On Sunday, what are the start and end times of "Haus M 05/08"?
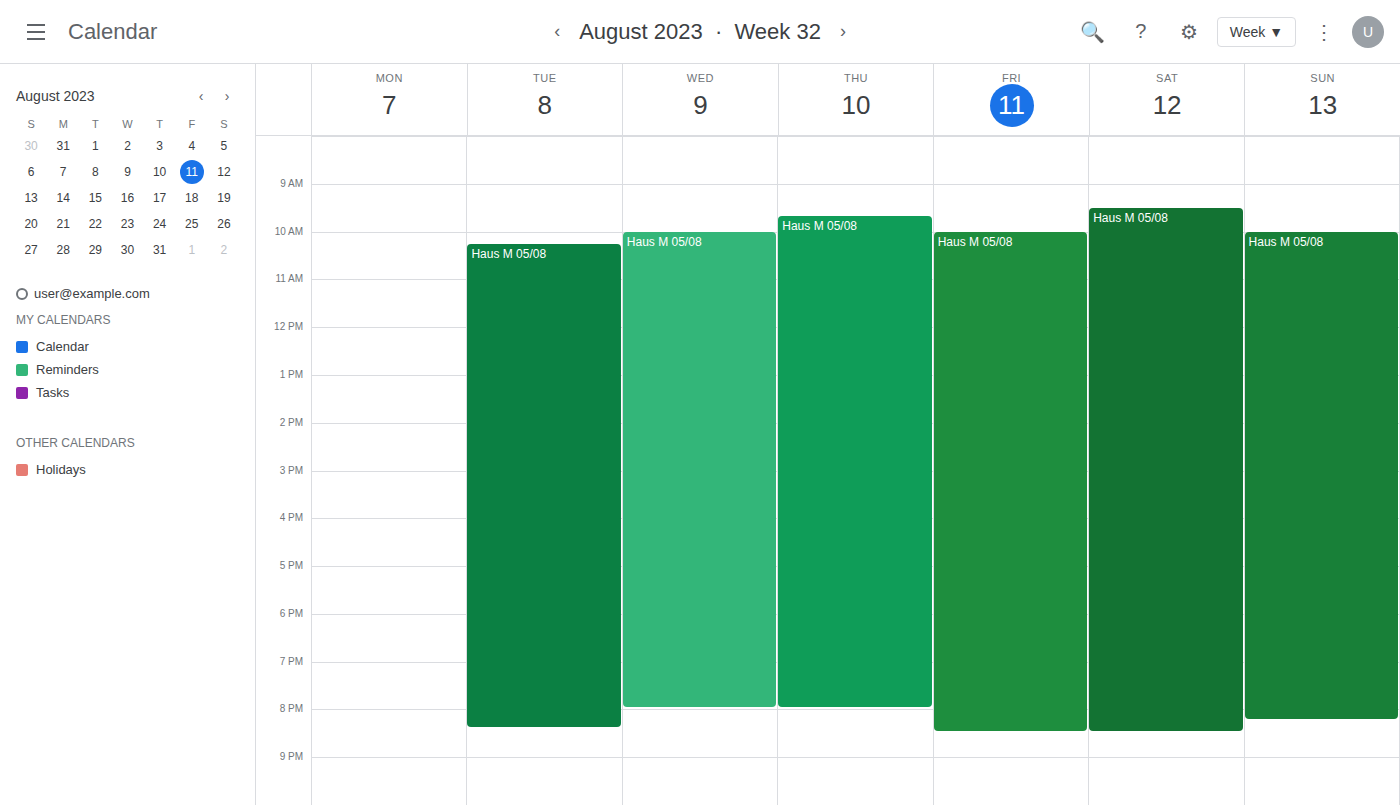
10:00 AM to 8:15 PM